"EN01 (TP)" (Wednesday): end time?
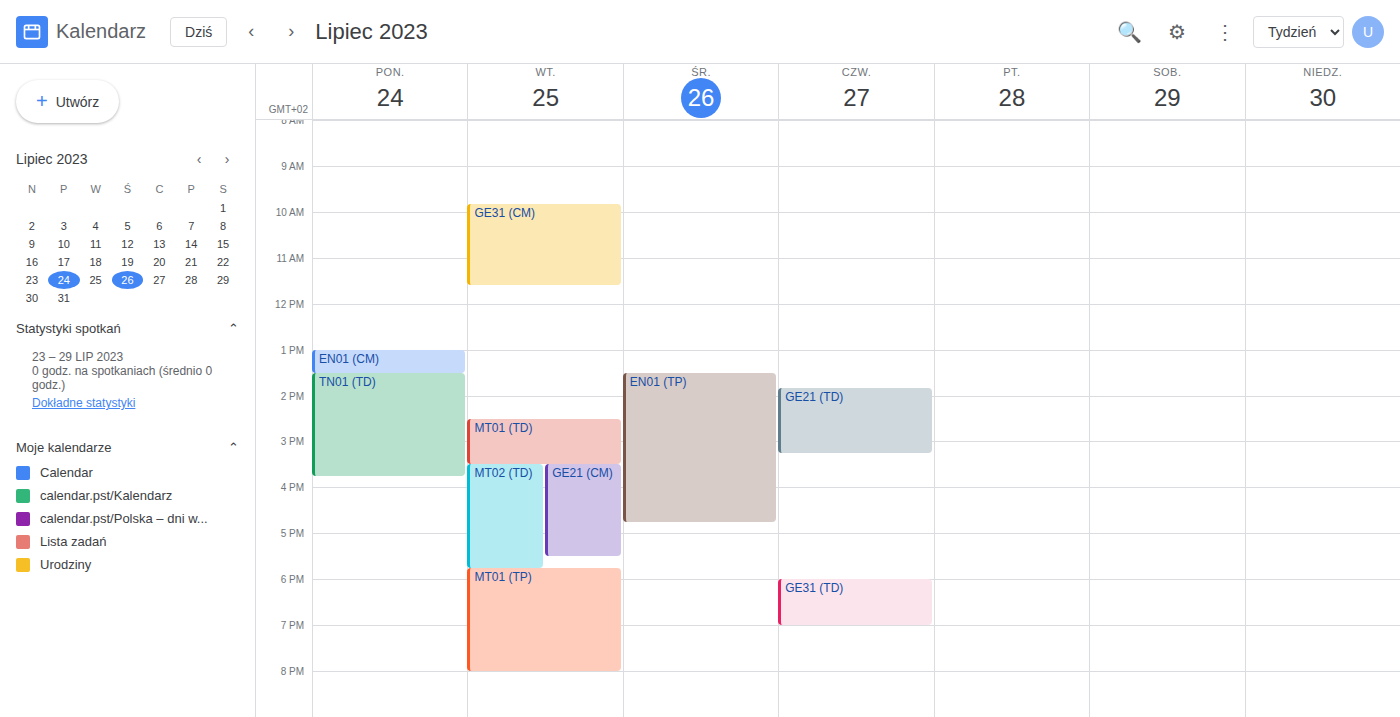
4:45 PM